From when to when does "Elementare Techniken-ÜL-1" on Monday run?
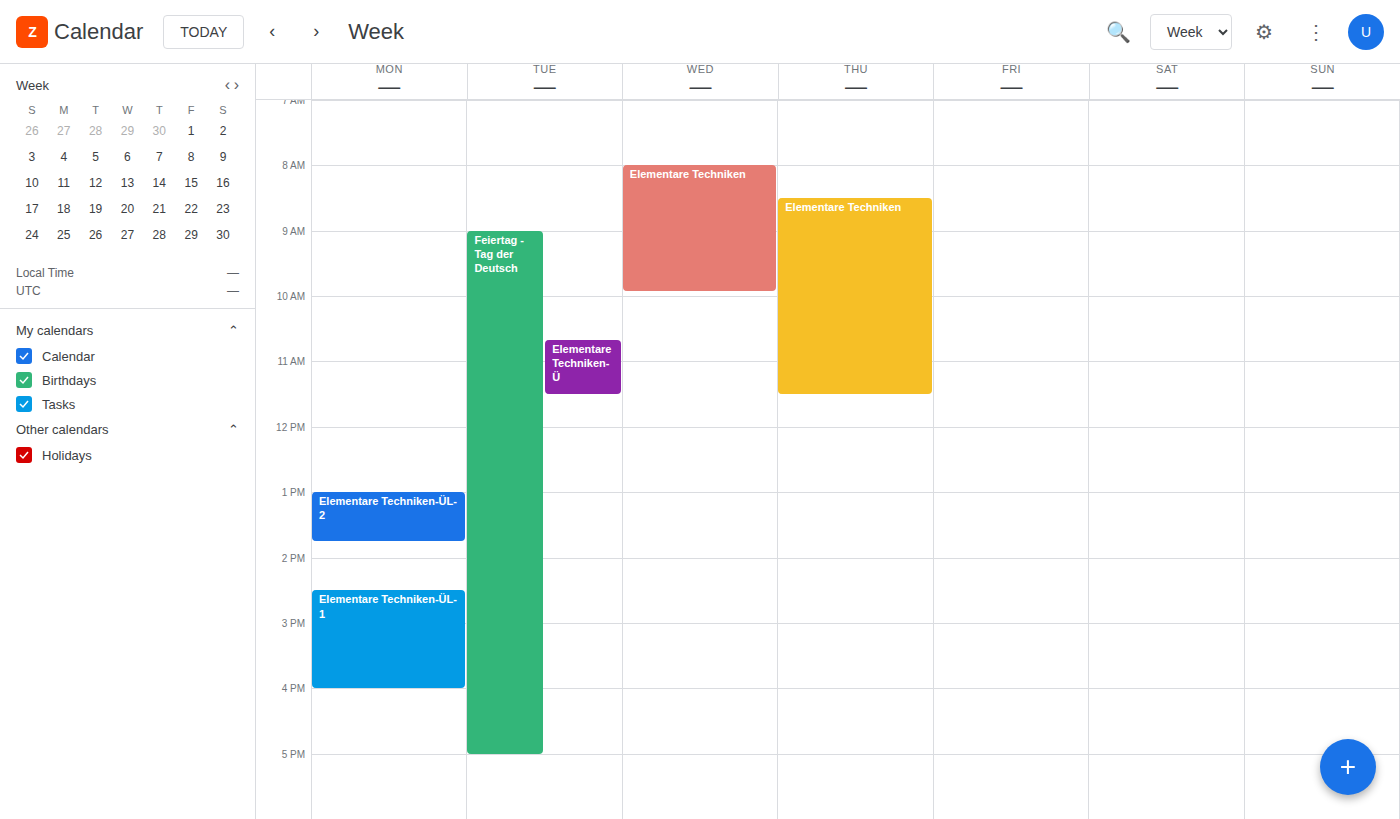
2:30 PM to 4:00 PM